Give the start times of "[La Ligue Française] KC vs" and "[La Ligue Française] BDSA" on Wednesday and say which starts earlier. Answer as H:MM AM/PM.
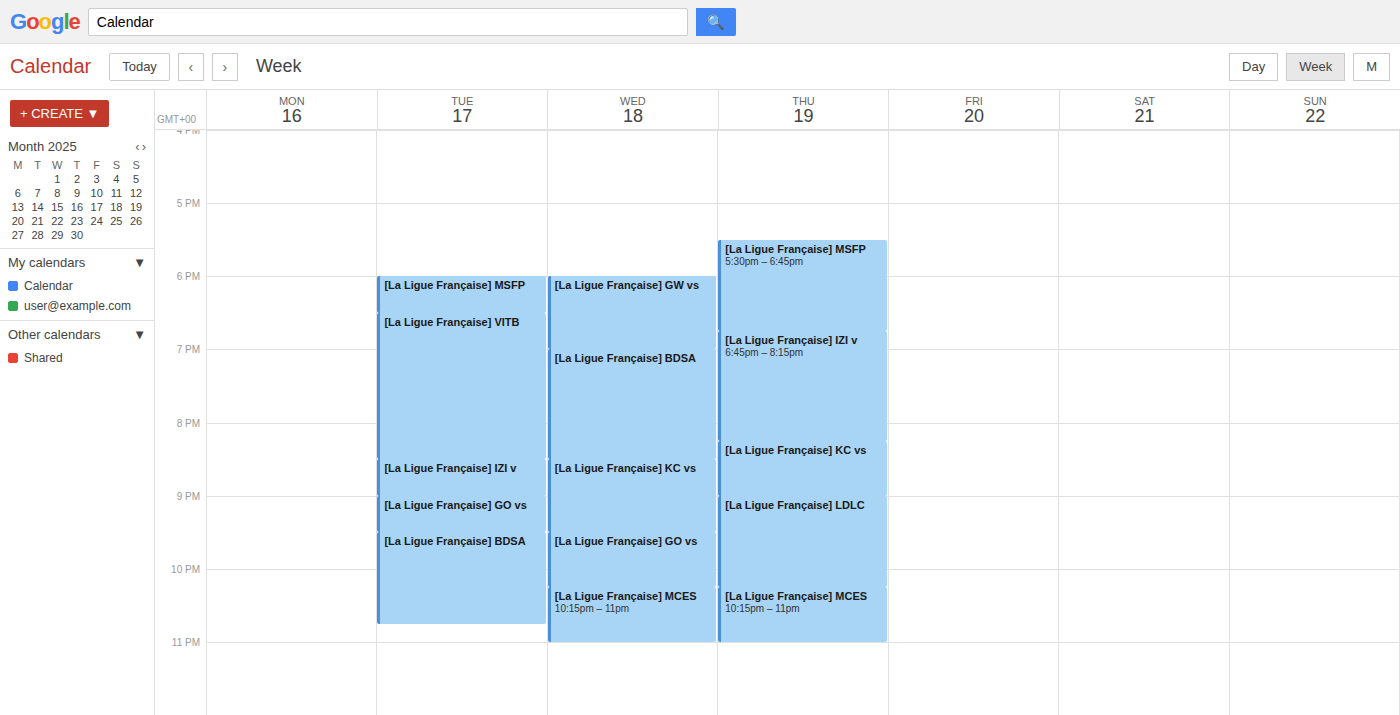
"[La Ligue Française] BDSA" 7:00 PM; "[La Ligue Française] KC vs" 8:30 PM.